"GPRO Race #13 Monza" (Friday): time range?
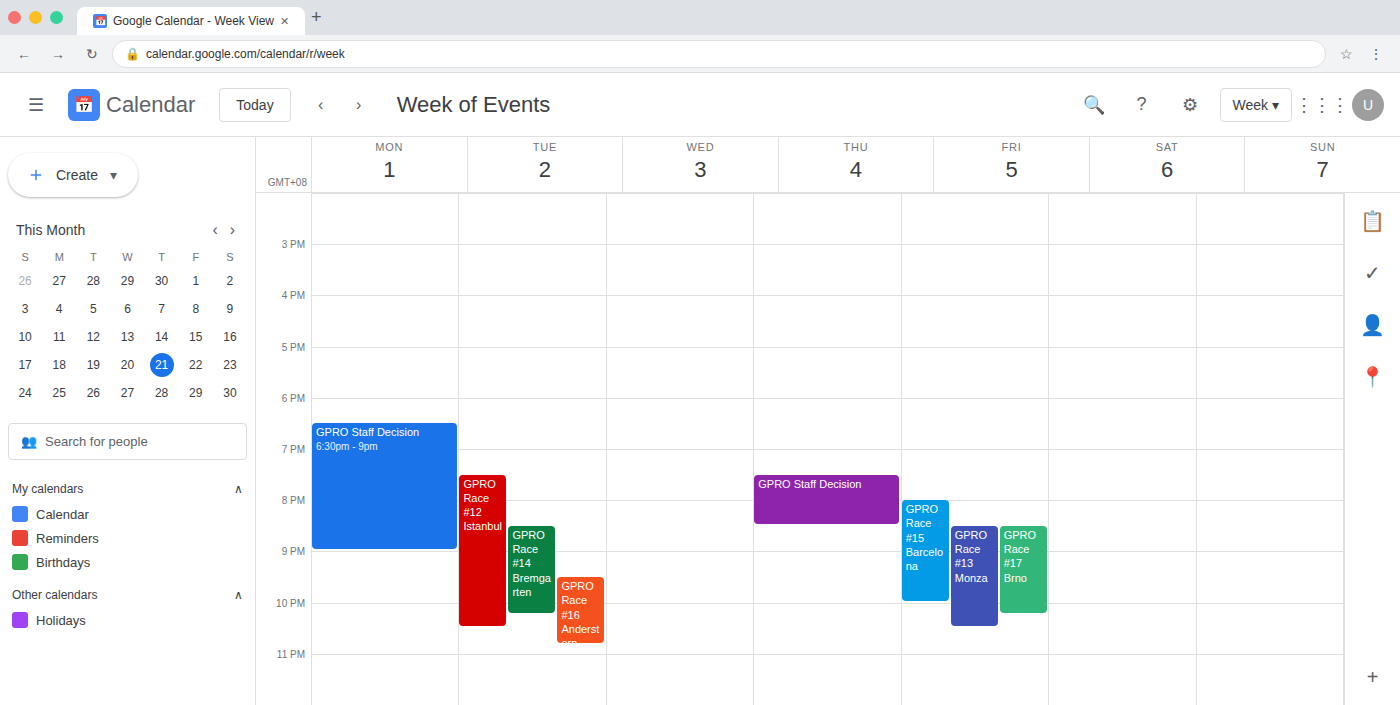
8:30 PM to 10:30 PM